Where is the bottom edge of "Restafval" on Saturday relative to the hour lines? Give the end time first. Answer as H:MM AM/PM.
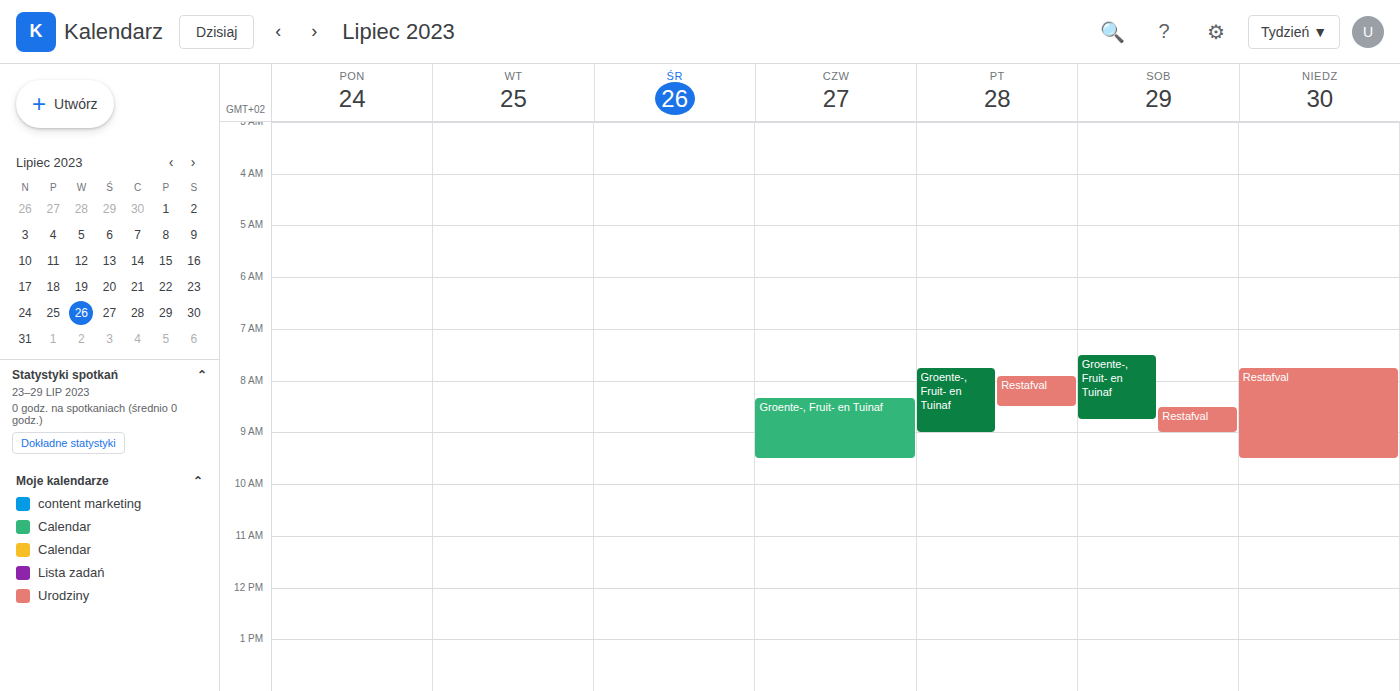
9:00 AM -- exactly on the 9 AM line.